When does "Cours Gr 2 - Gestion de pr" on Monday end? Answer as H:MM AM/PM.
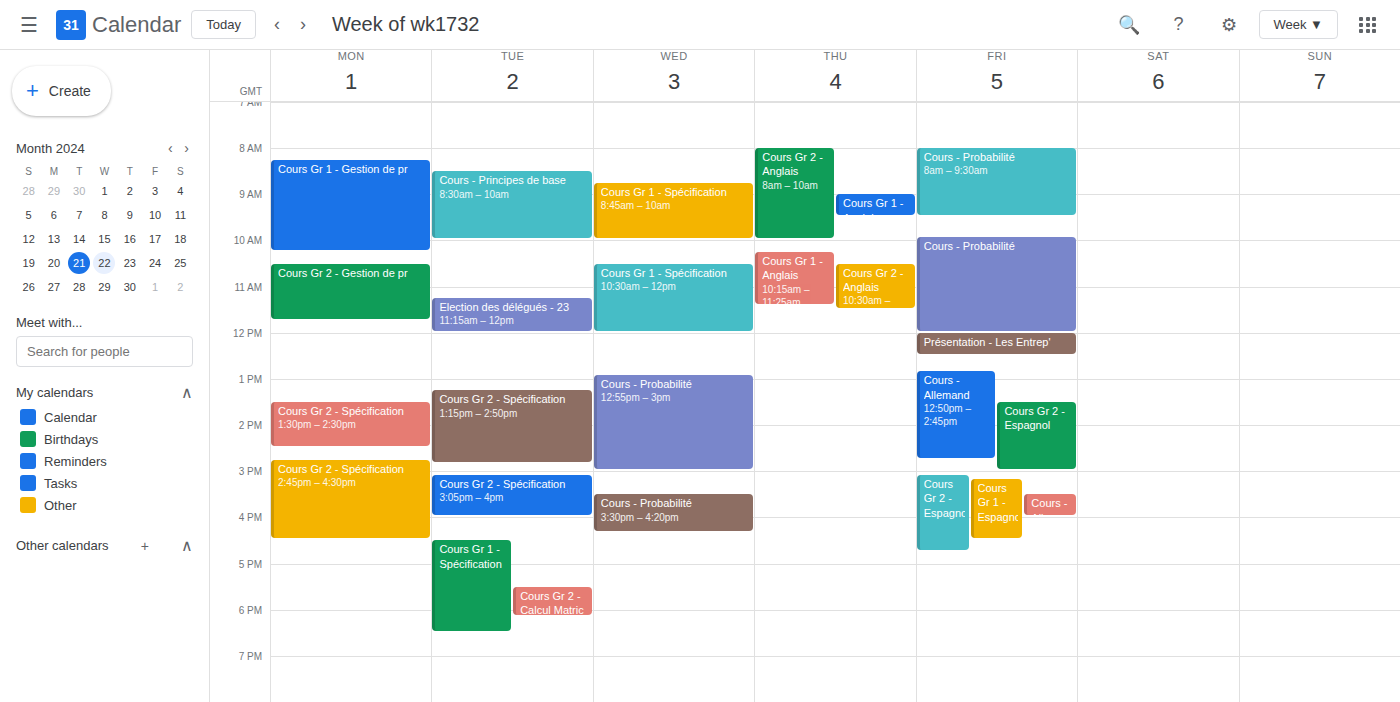
11:45 AM